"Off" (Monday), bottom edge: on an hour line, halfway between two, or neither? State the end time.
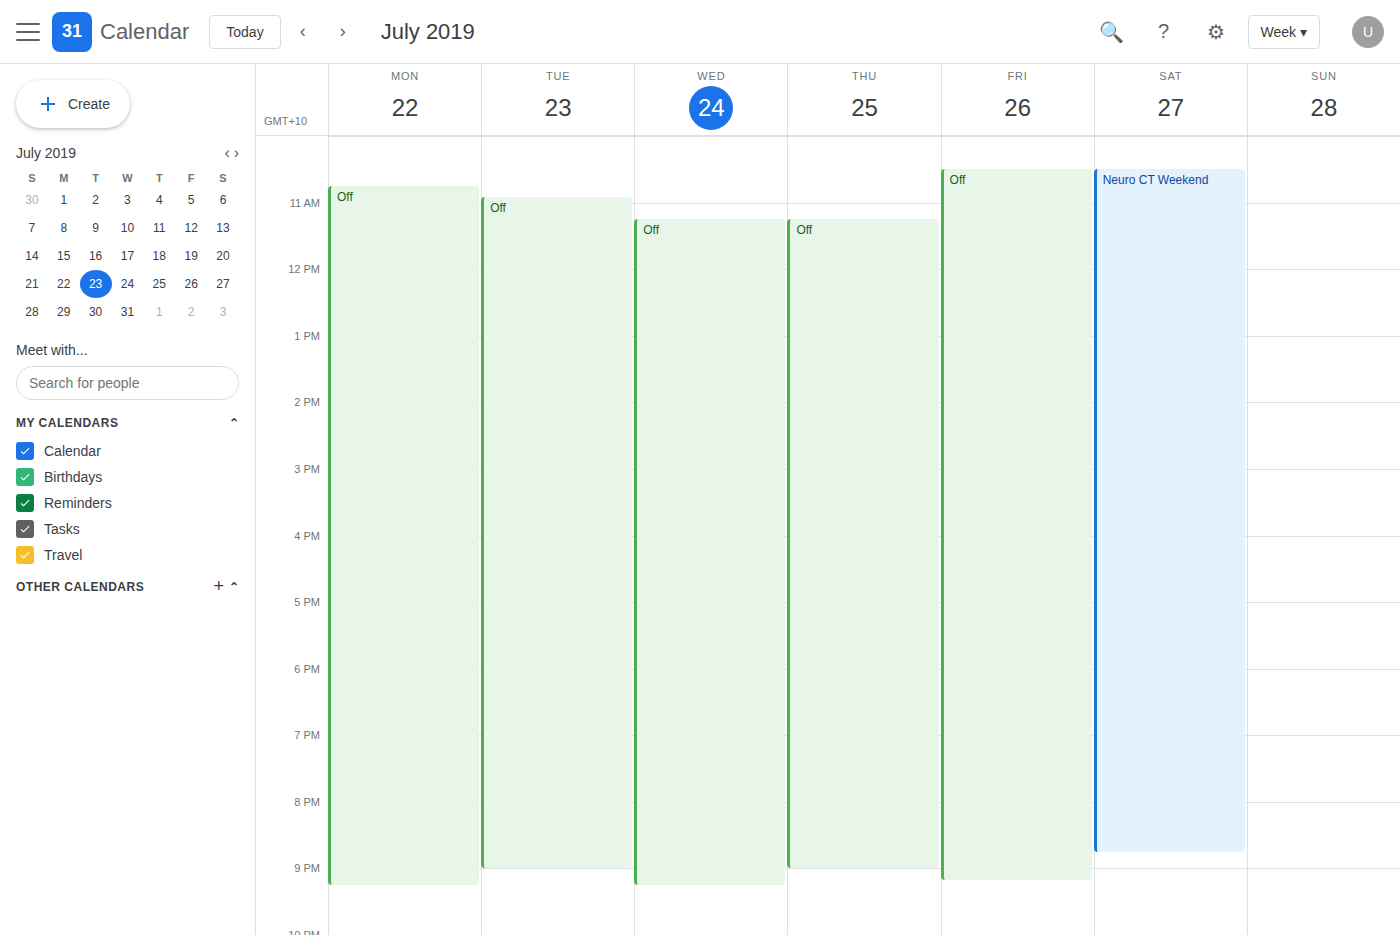
9:15 PM -- neither: a quarter of the way from the 9 PM line to the 10 PM line.